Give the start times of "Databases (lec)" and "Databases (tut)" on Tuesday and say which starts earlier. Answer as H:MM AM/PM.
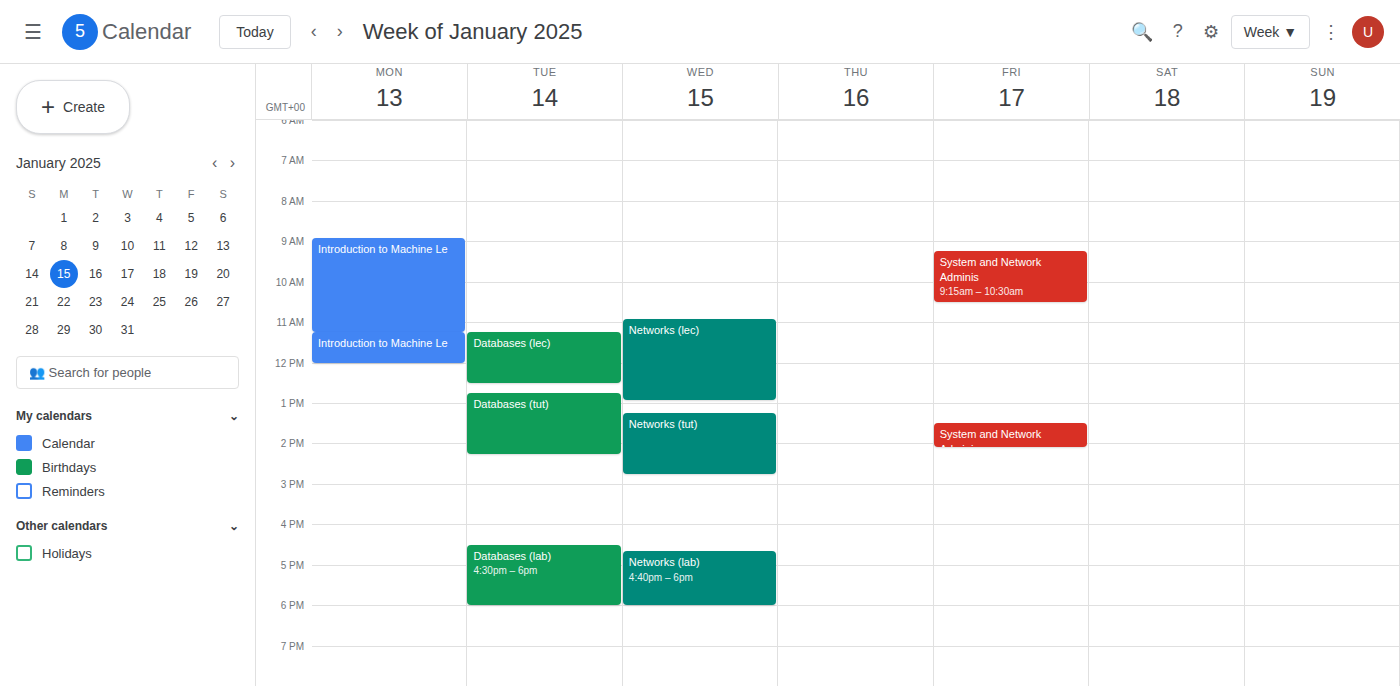
"Databases (lec)" 11:15 AM; "Databases (tut)" 12:45 PM.